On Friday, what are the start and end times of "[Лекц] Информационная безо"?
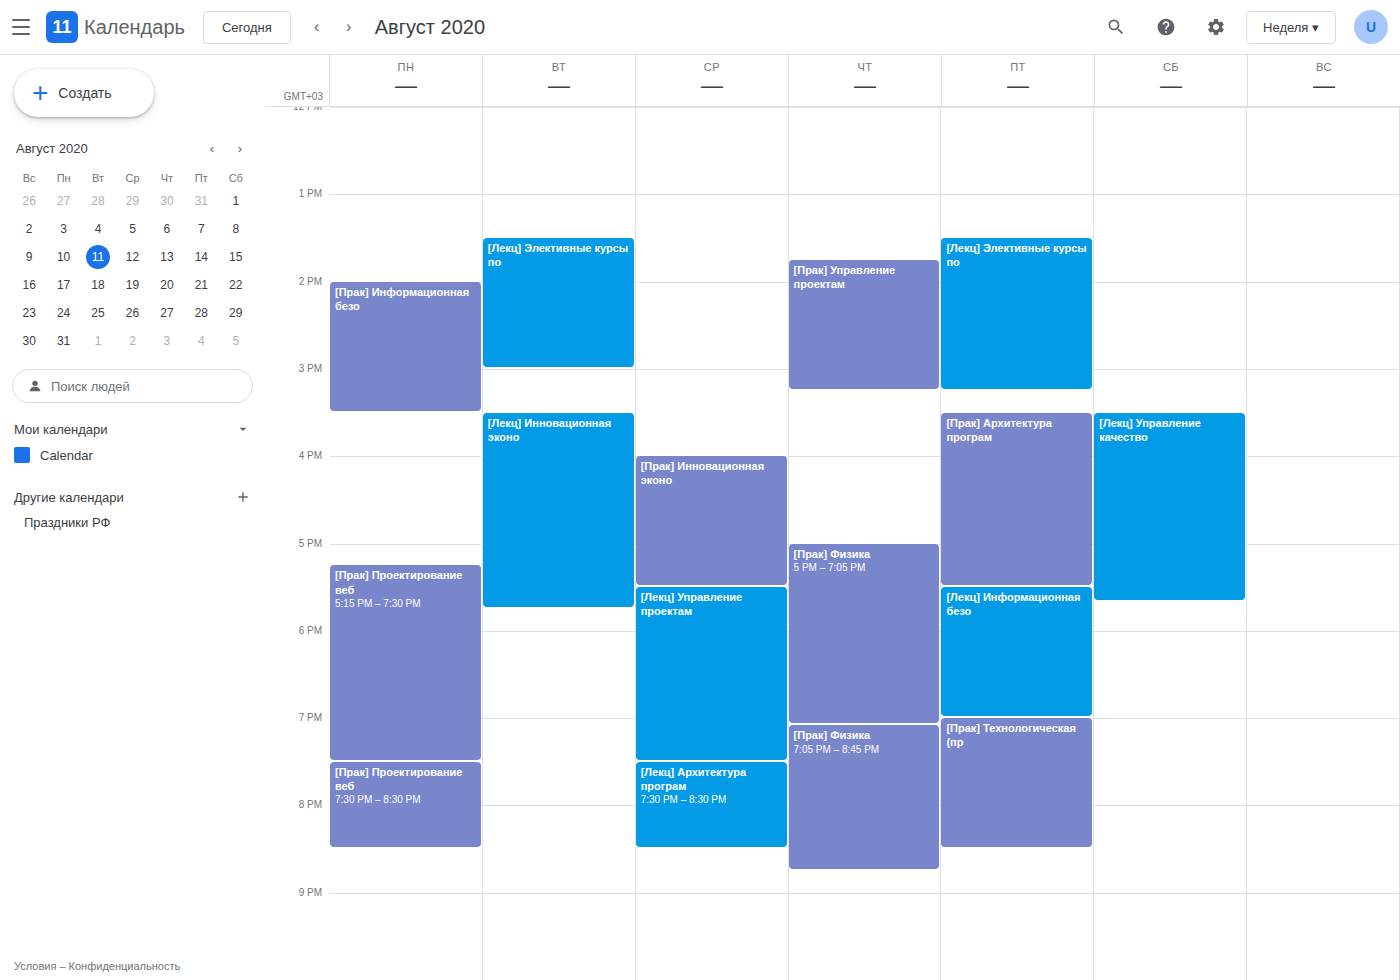
5:30 PM to 7:00 PM